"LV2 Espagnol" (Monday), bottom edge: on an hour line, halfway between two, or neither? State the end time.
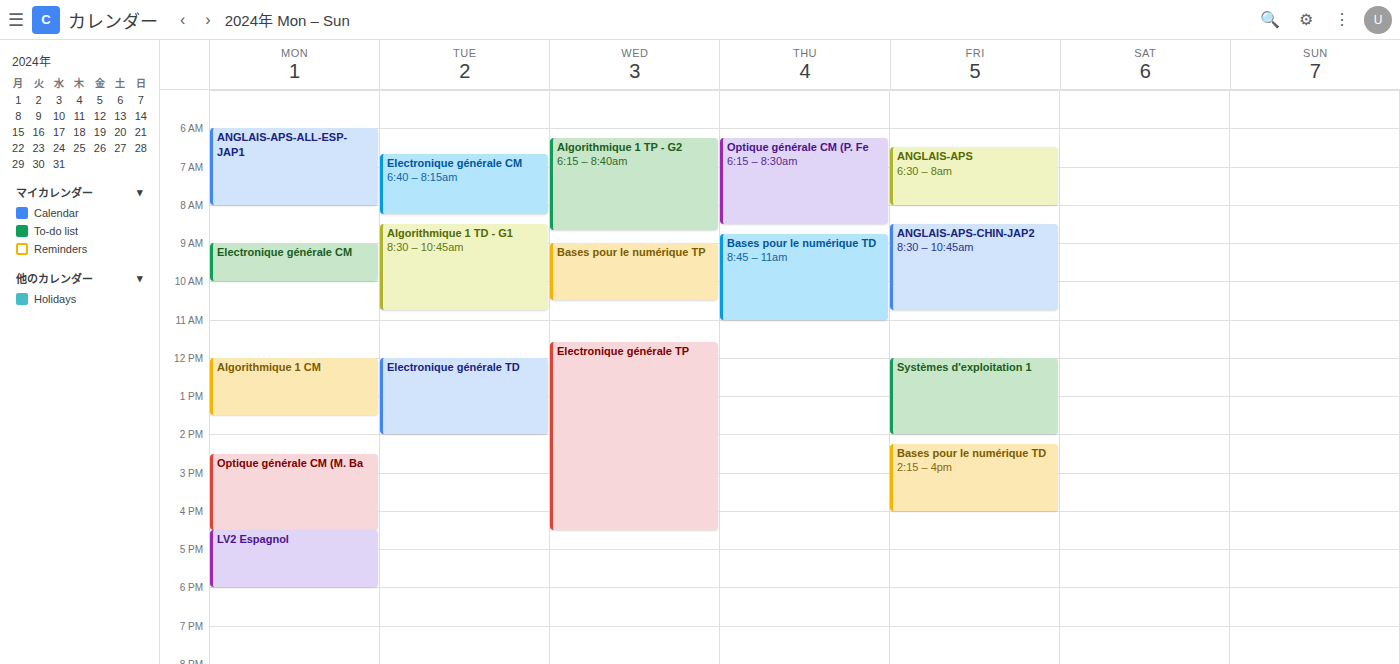
6:00 PM -- exactly on the 6 PM line.